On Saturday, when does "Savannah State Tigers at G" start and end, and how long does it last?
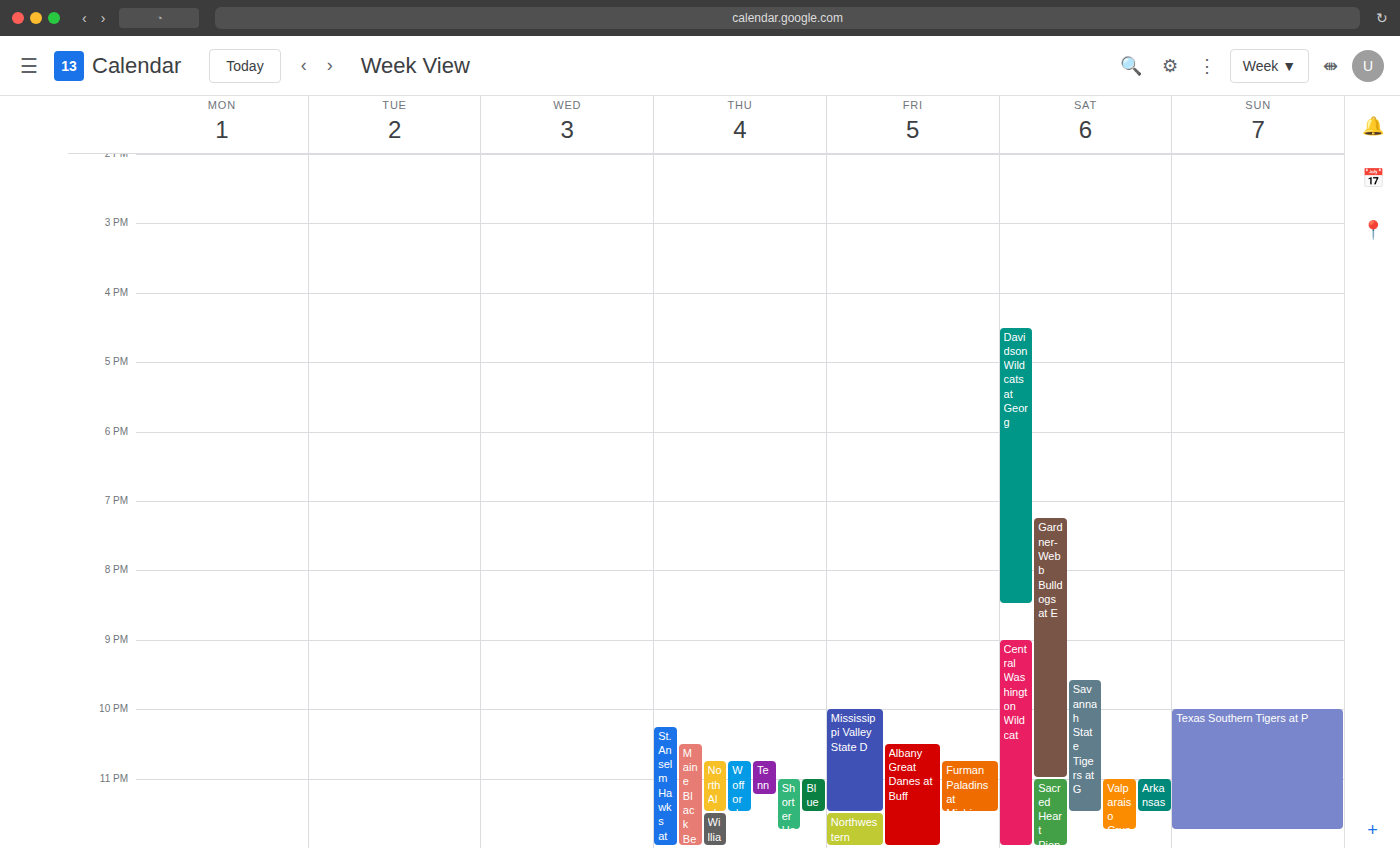
9:35 PM to 11:30 PM, 1 hour 55 minutes